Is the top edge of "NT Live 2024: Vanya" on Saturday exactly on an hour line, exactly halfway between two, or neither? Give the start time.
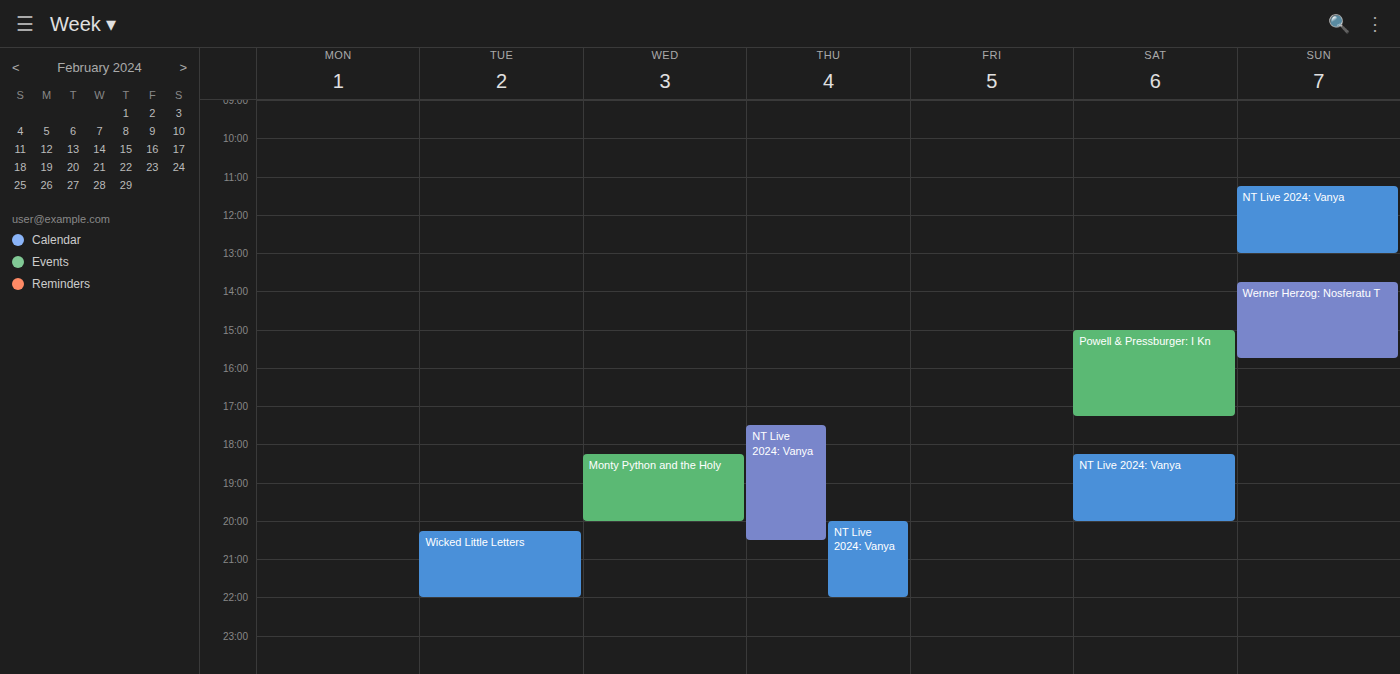
18:15 -- neither: a quarter of the way from the 18:00 line to the 19:00 line.